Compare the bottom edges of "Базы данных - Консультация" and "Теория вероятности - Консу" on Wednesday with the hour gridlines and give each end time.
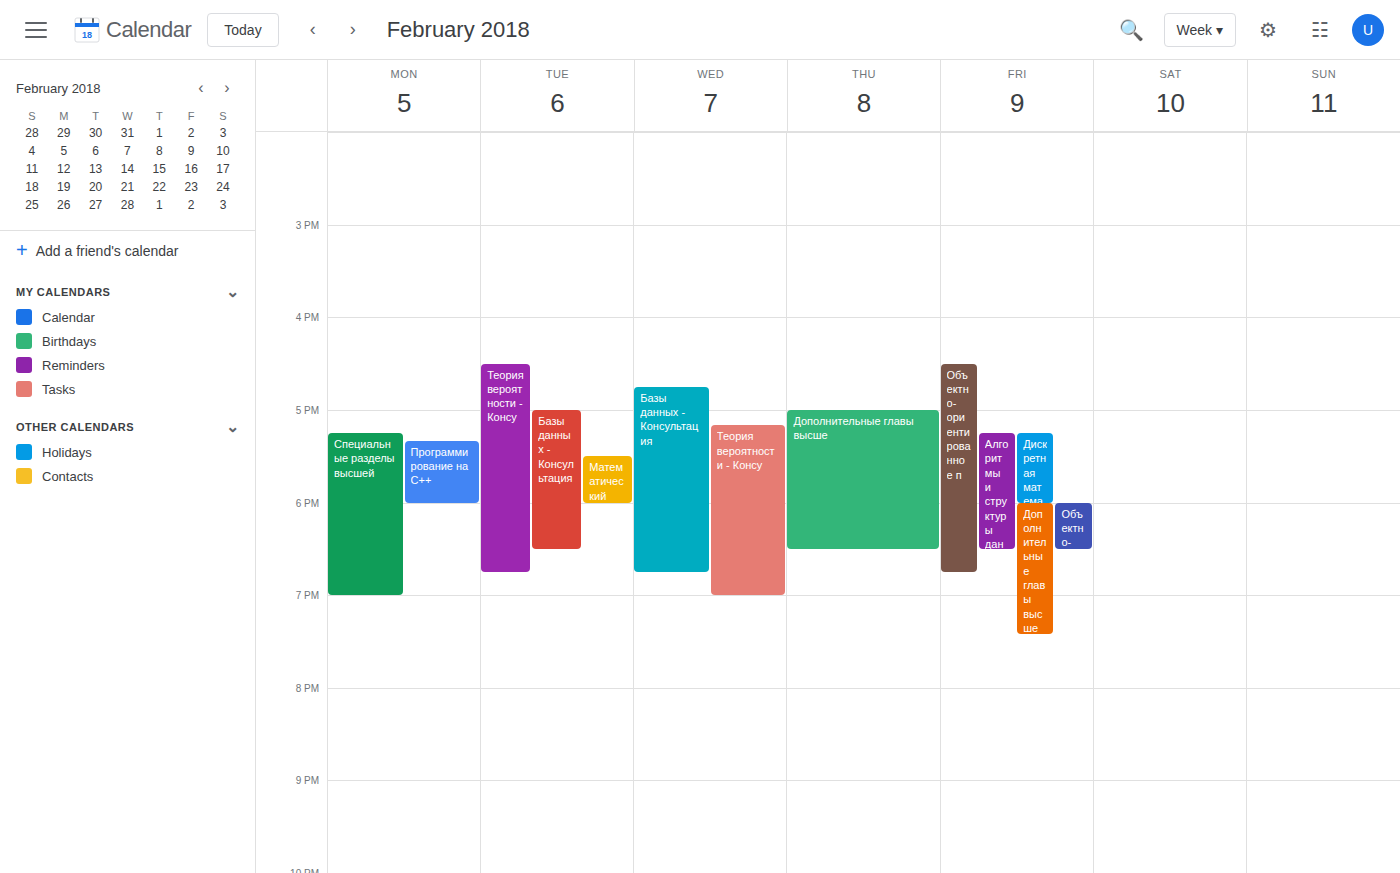
"Базы данных - Консультация": 18:45, neither: three quarters of the way from the 18:00 line to the 19:00 line. "Теория вероятности - Консу": 19:00, exactly on the 19:00 line.